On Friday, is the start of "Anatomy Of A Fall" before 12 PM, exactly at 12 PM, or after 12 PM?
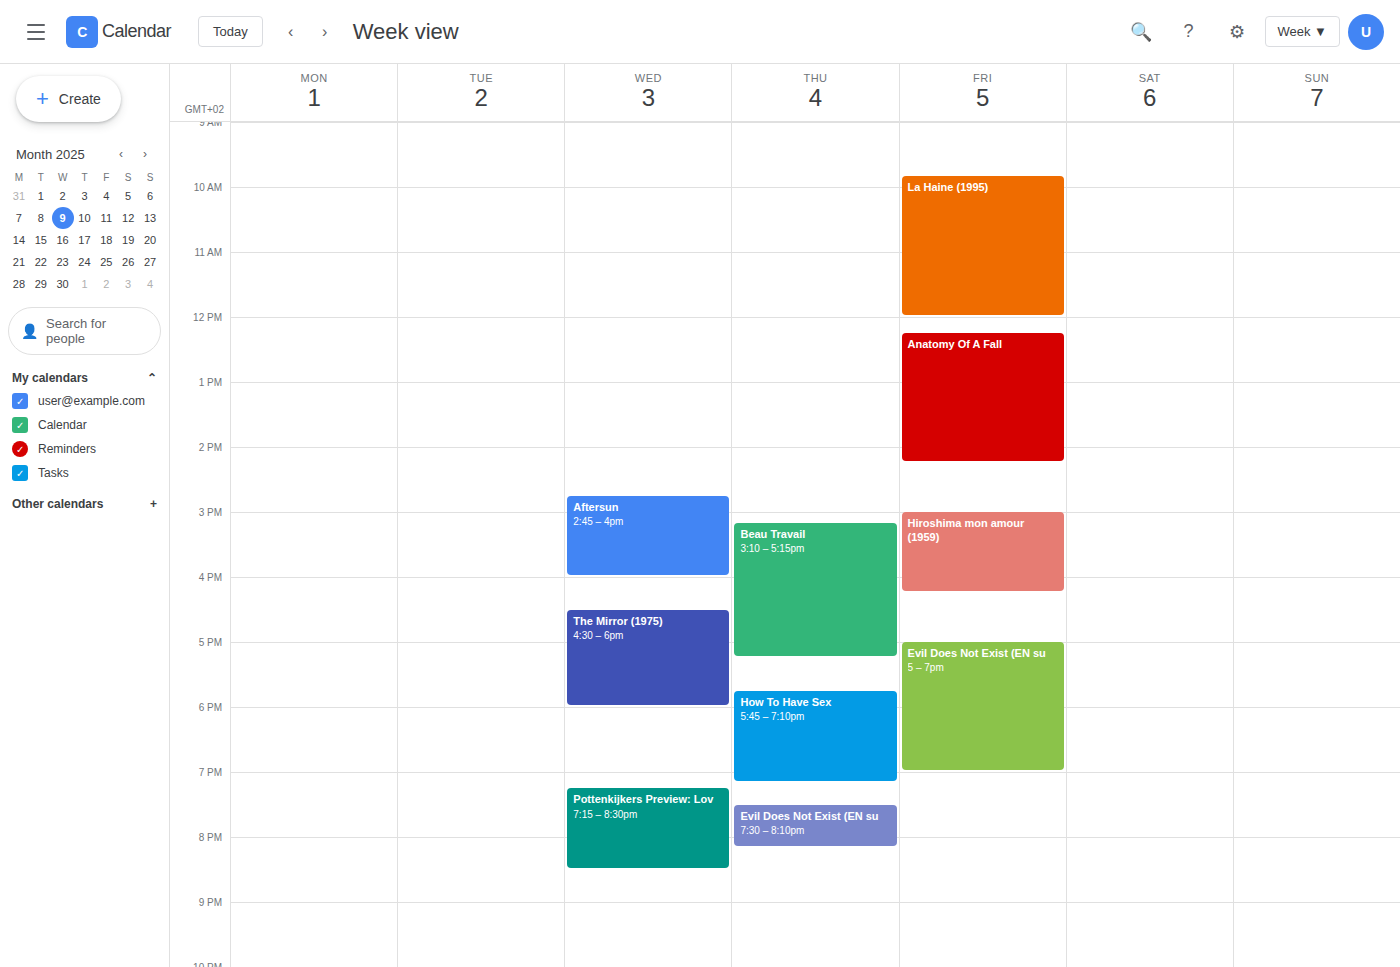
12:15 PM -- after 12 PM, 15 minutes below the 12 PM line.